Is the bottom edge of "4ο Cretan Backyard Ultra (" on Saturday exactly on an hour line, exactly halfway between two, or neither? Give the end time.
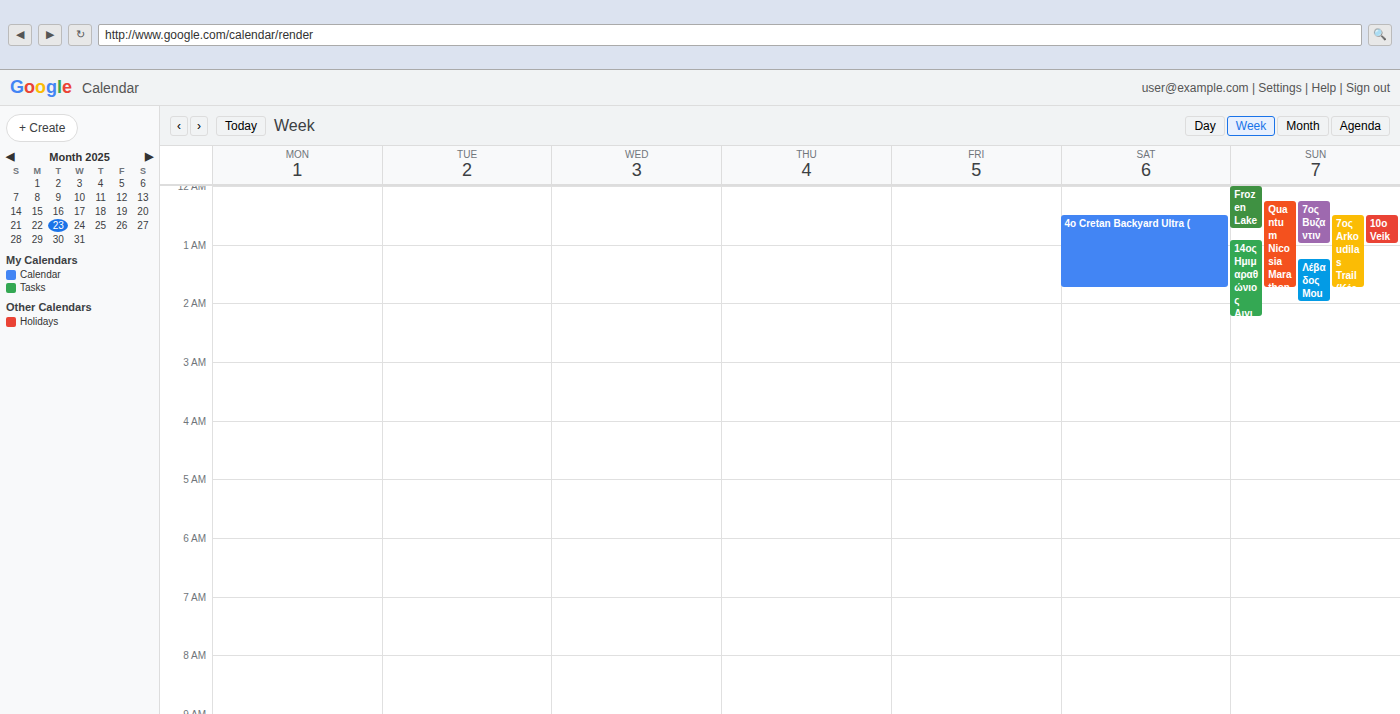
1:45 AM -- neither: three quarters of the way from the 1 AM line to the 2 AM line.